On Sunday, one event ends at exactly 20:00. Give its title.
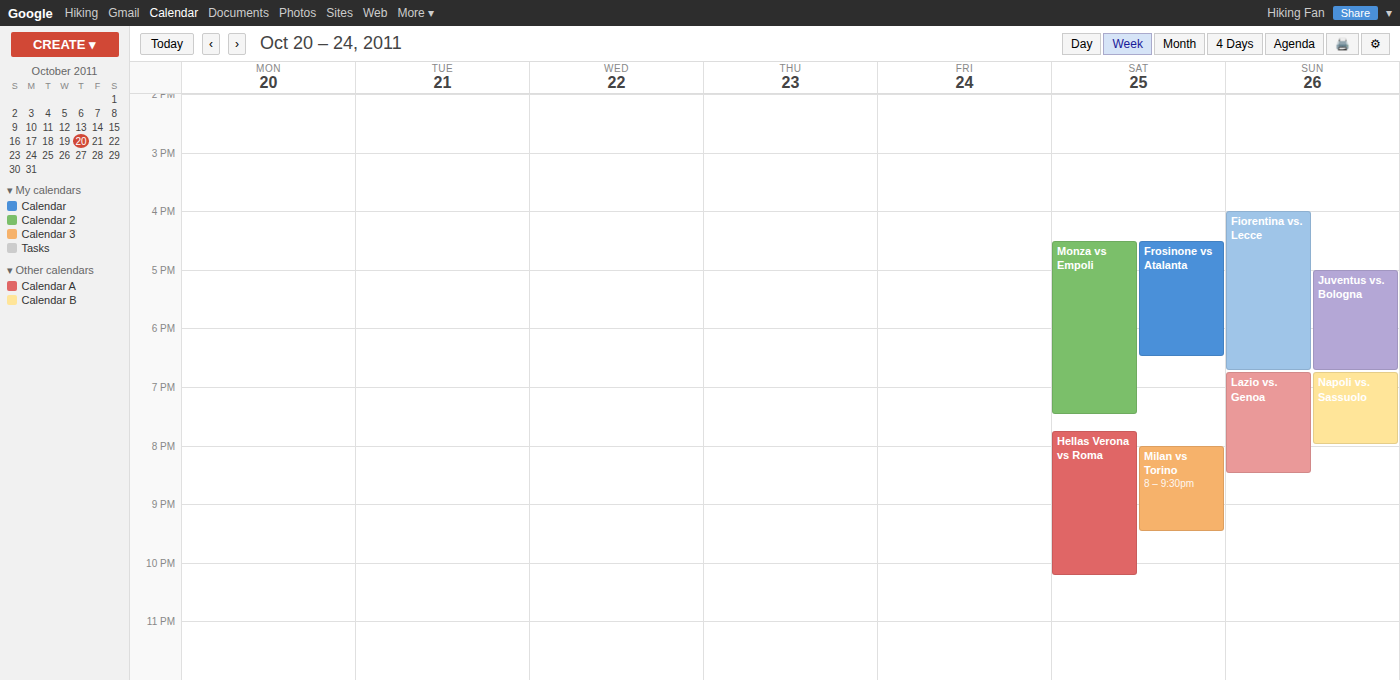
"Napoli vs. Sassuolo"